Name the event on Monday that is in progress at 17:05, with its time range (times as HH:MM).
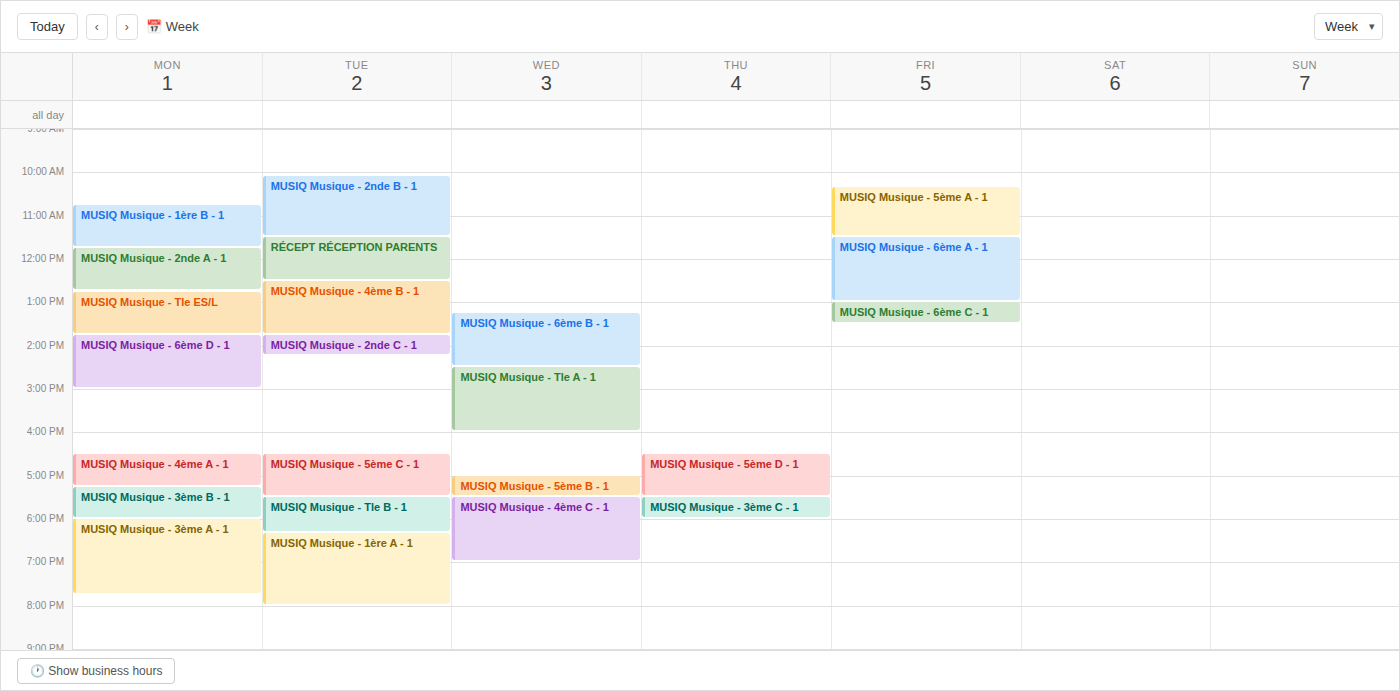
"MUSIQ Musique - 4ème A - 1", 16:30 to 17:15